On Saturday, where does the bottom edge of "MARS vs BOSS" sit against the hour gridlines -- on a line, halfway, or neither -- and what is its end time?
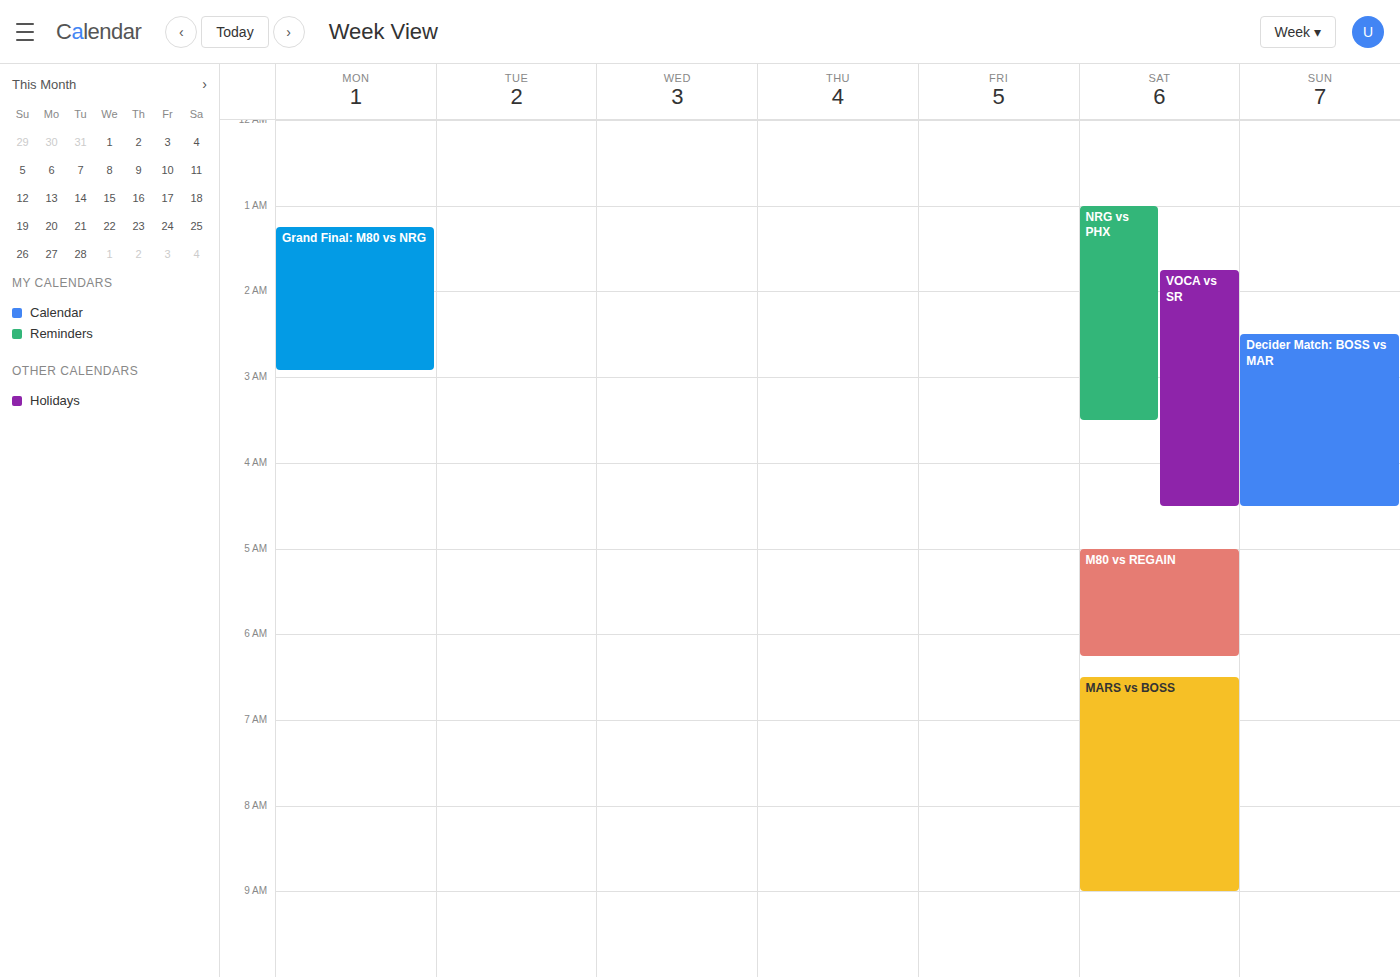
9:00 AM -- exactly on the 9 AM line.